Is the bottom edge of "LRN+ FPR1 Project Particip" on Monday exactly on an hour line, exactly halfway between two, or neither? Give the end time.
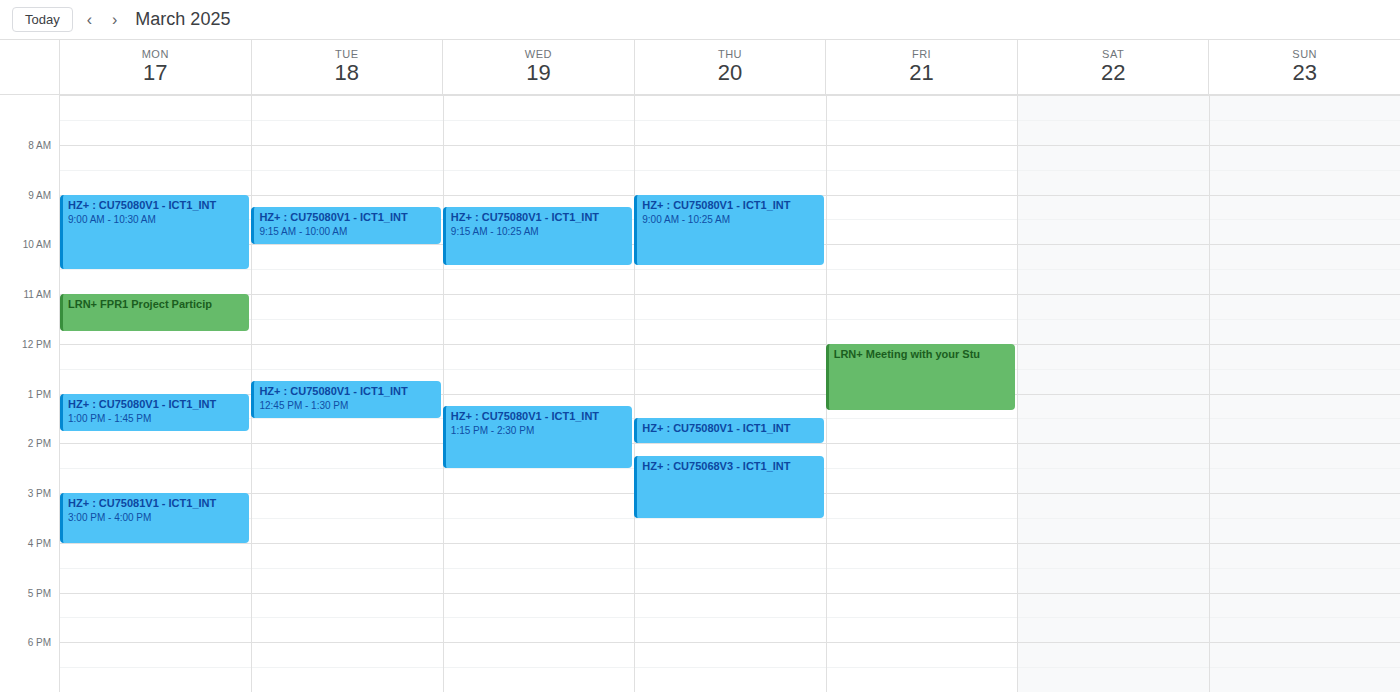
11:45 -- neither: three quarters of the way from the 11:00 line to the 12:00 line.